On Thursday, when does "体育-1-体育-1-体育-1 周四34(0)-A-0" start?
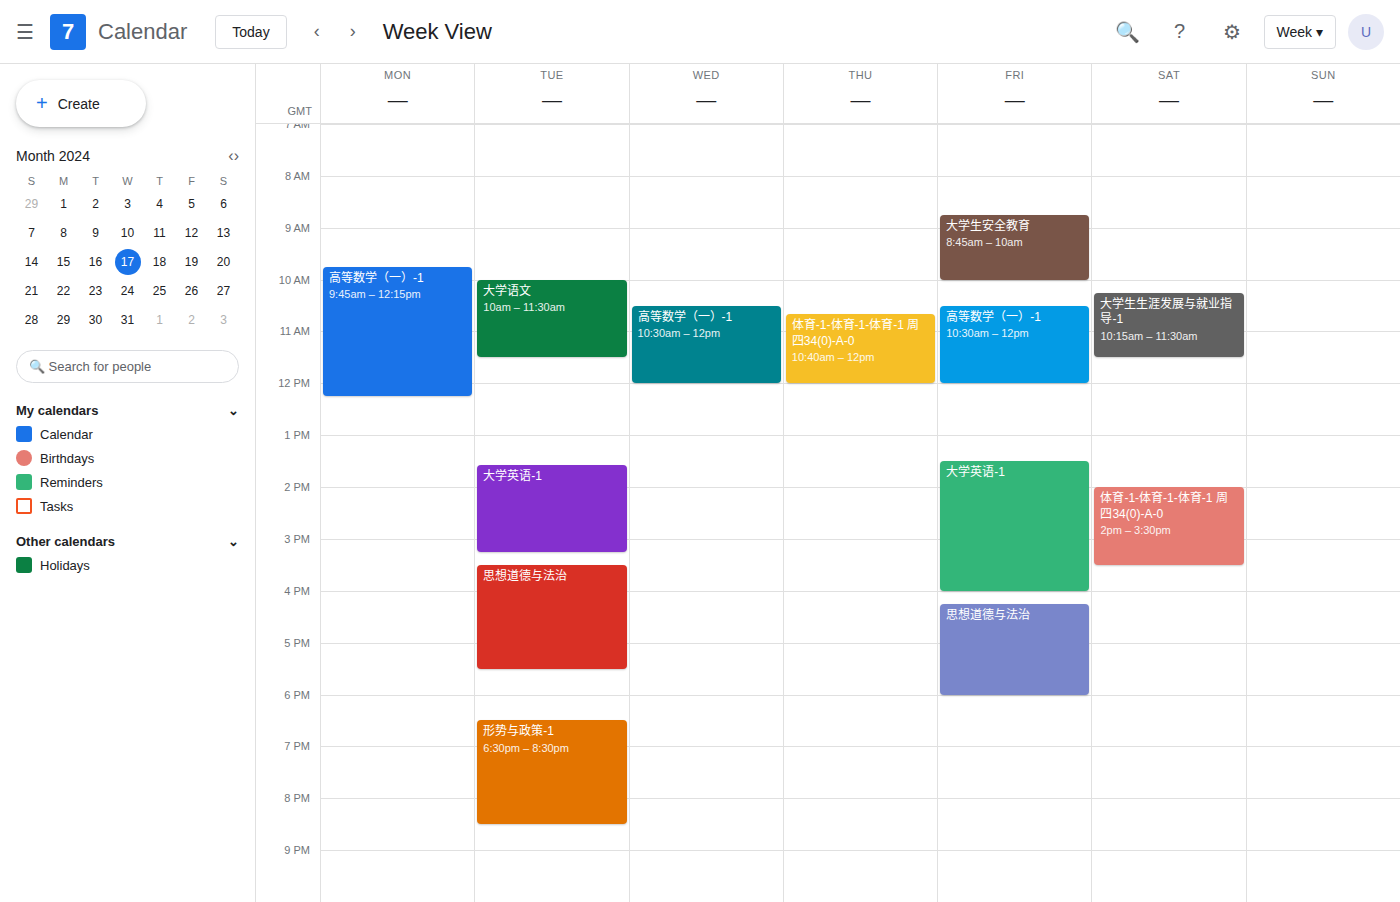
10:40 AM